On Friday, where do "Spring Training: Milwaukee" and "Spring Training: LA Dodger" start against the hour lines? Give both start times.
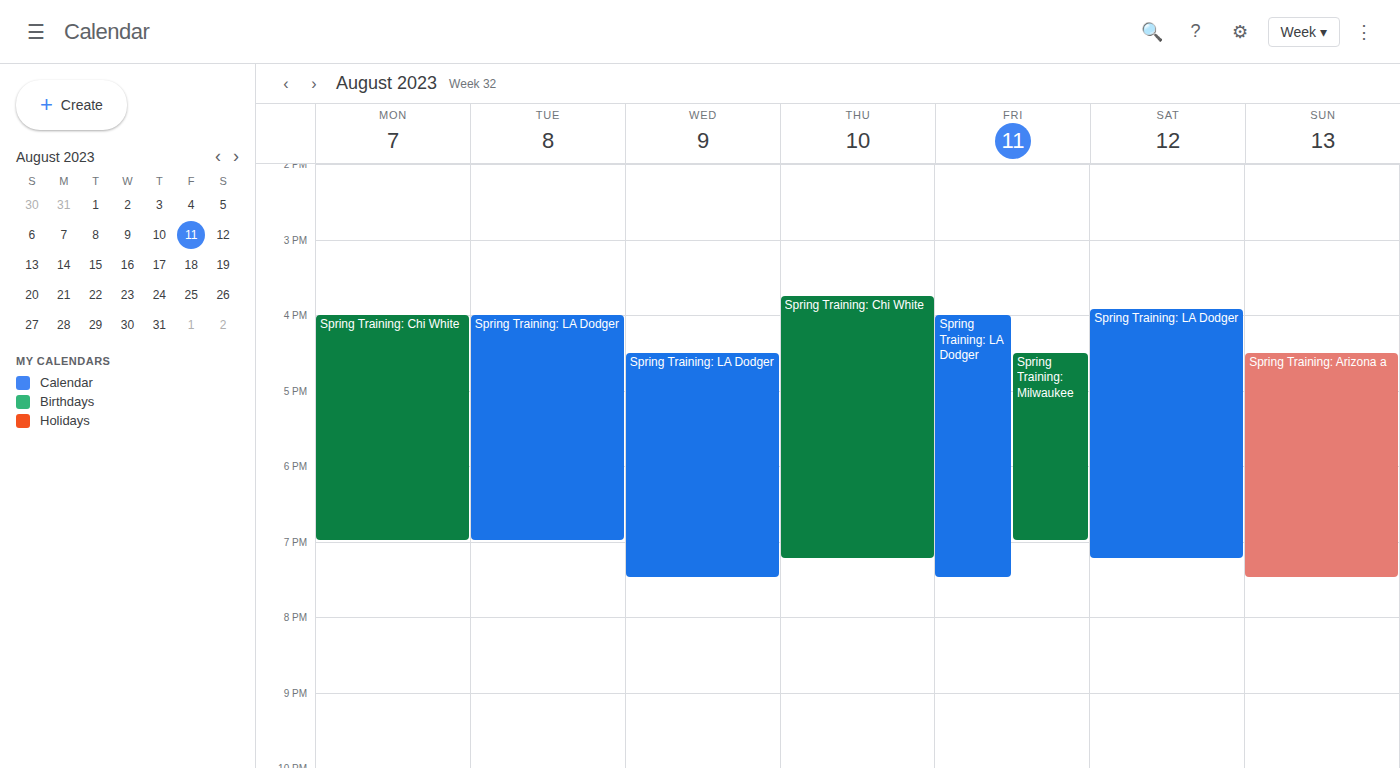
"Spring Training: Milwaukee": 4:30 PM, halfway between the 4 PM and 5 PM lines. "Spring Training: LA Dodger": 4:00 PM, exactly on the 4 PM line.